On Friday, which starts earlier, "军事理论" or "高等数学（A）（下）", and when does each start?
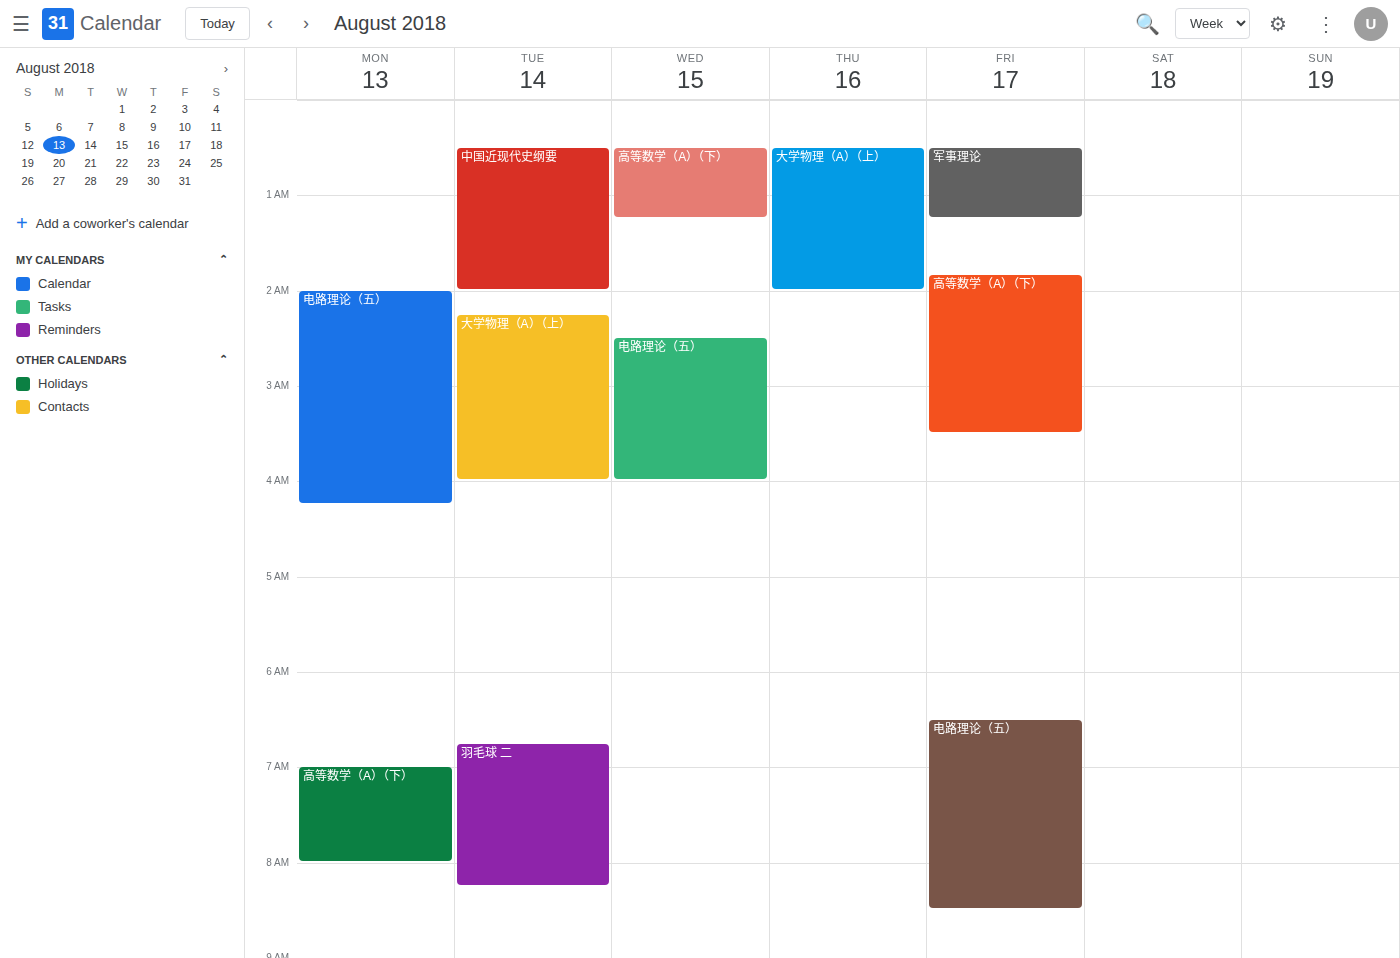
"军事理论" 12:30 AM; "高等数学（A）（下）" 1:50 AM.